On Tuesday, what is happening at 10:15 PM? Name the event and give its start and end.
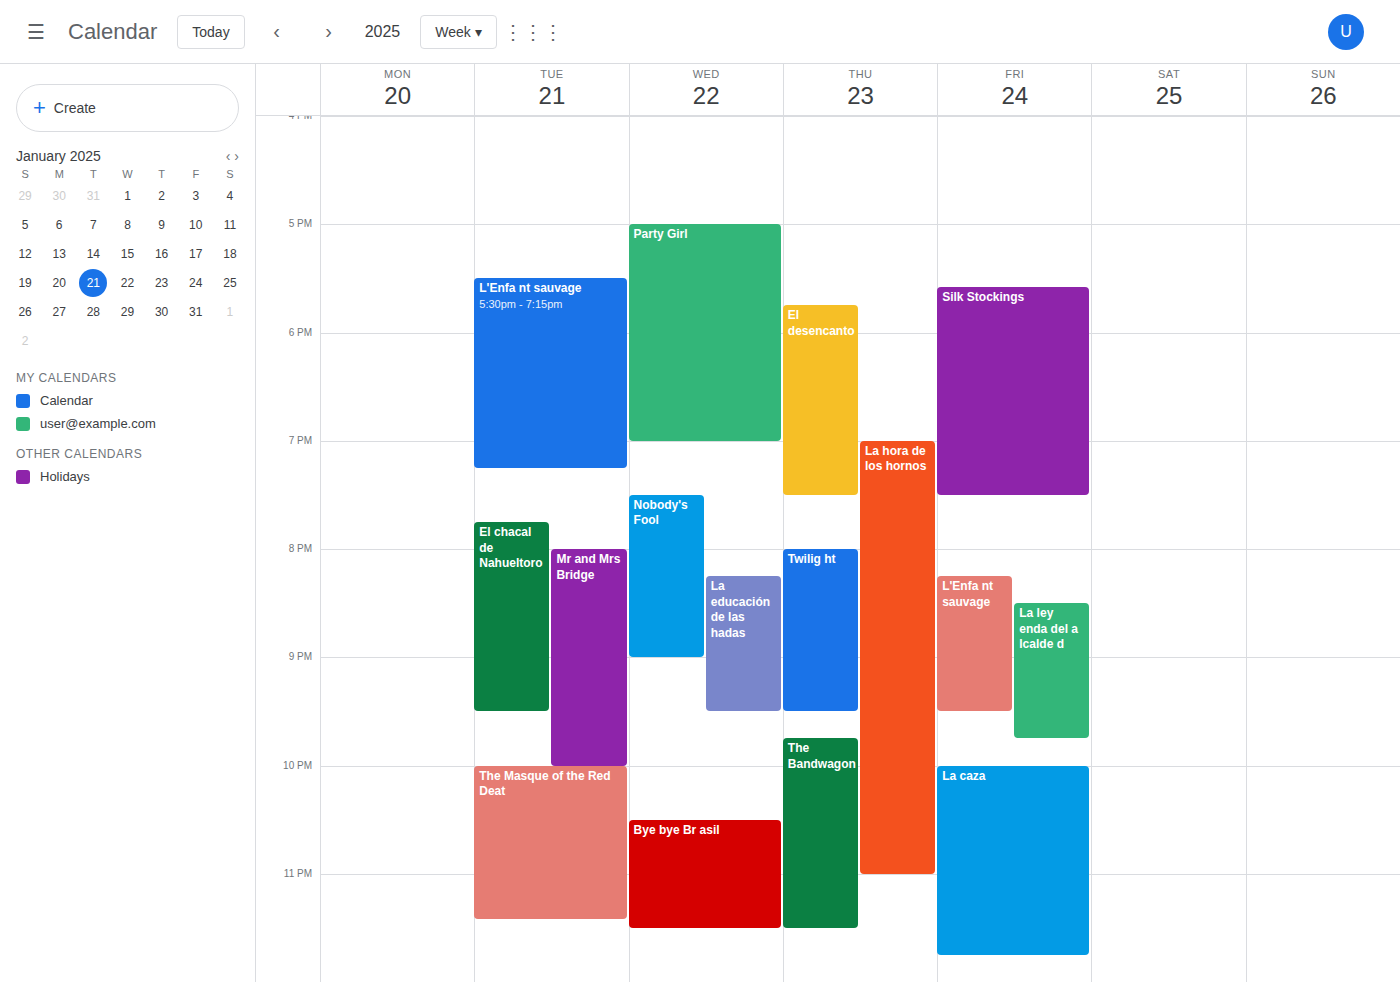
"The Masque of the Red Deat", 10:00 PM to 11:25 PM